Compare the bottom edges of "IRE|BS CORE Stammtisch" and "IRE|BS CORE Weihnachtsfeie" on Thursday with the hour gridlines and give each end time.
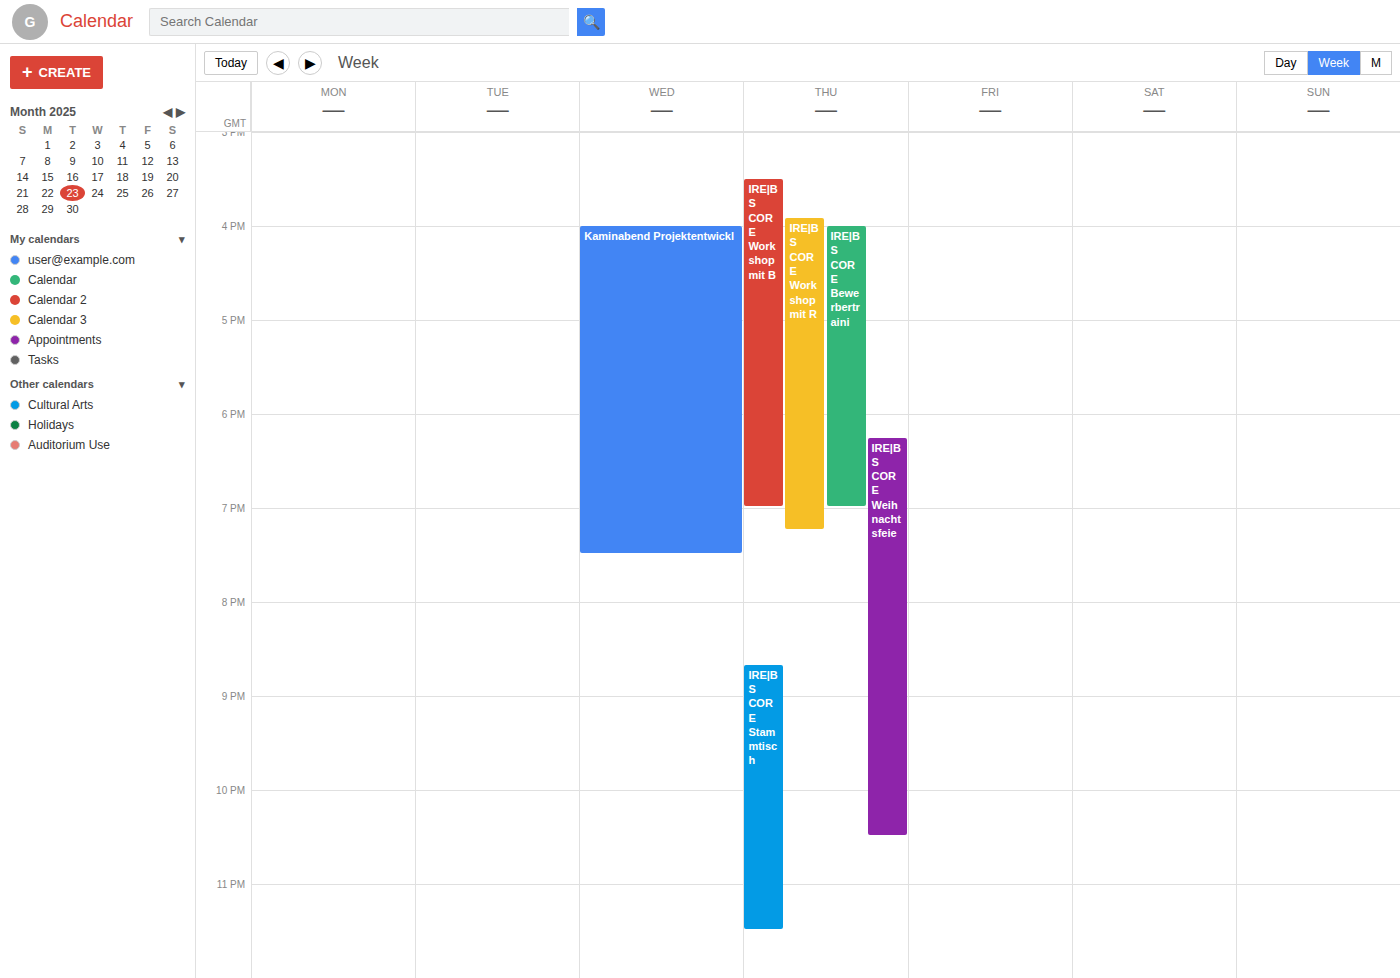
"IRE|BS CORE Stammtisch": 11:30 PM, halfway between the 11 PM and 12 AM lines. "IRE|BS CORE Weihnachtsfeie": 10:30 PM, halfway between the 10 PM and 11 PM lines.